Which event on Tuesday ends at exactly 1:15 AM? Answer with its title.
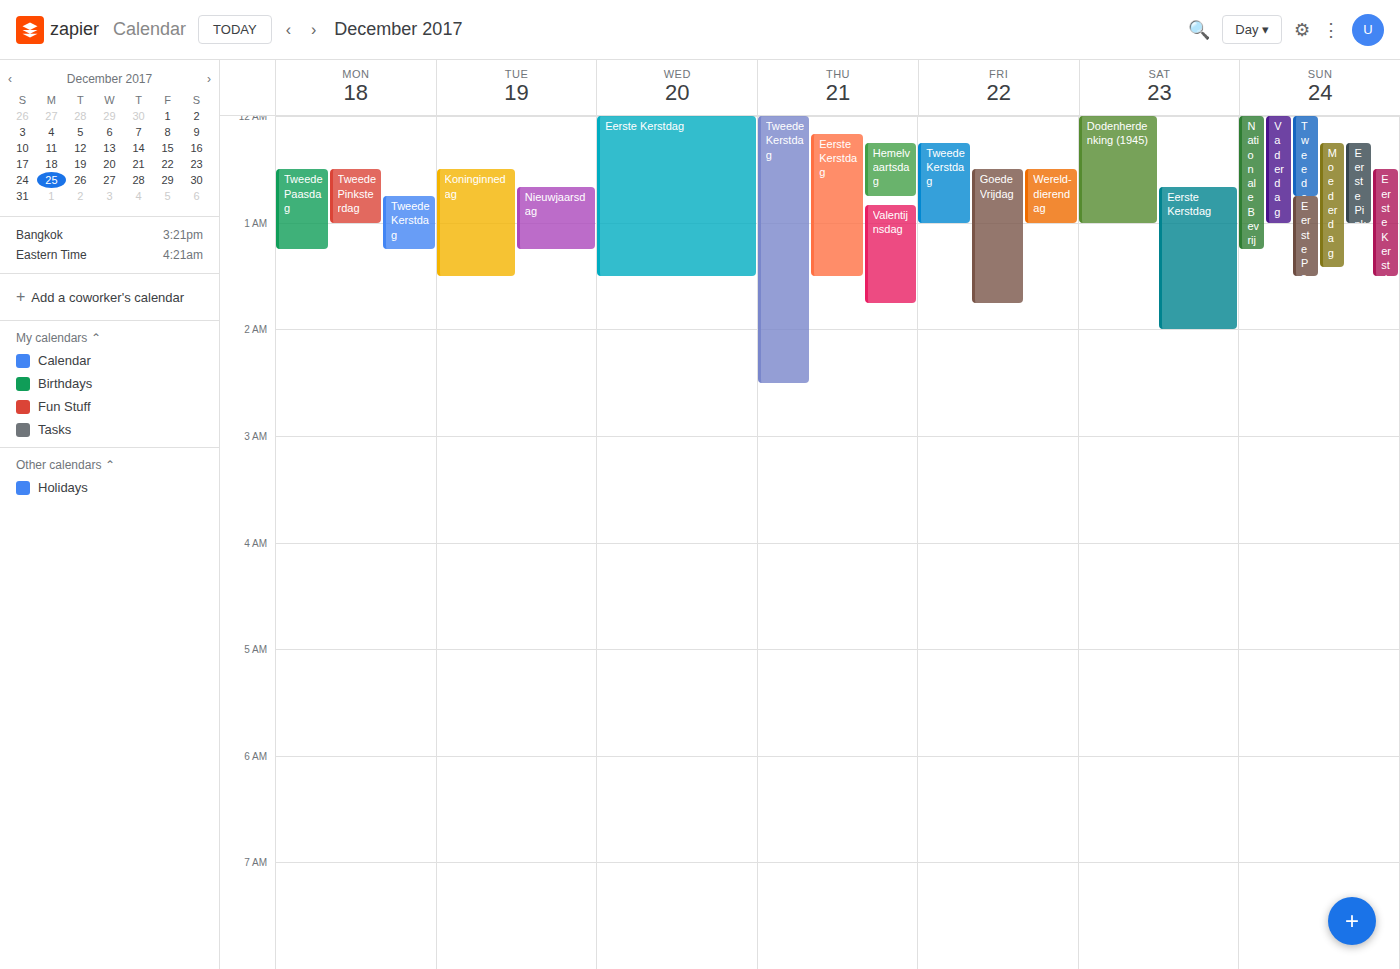
"Nieuwjaarsdag"